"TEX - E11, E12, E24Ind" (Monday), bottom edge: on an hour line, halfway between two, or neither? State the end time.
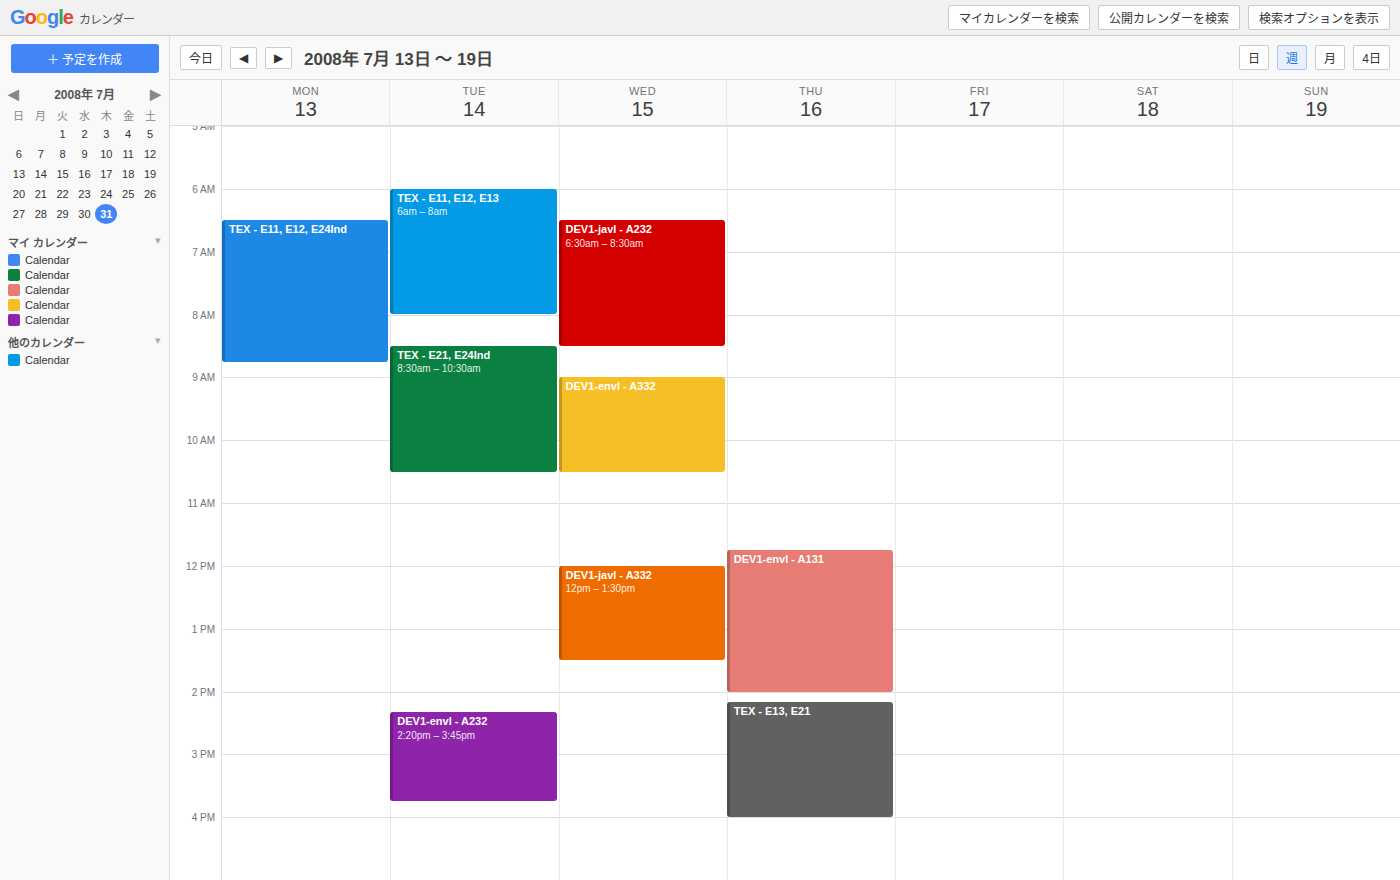
8:45 AM -- neither: three quarters of the way from the 8 AM line to the 9 AM line.